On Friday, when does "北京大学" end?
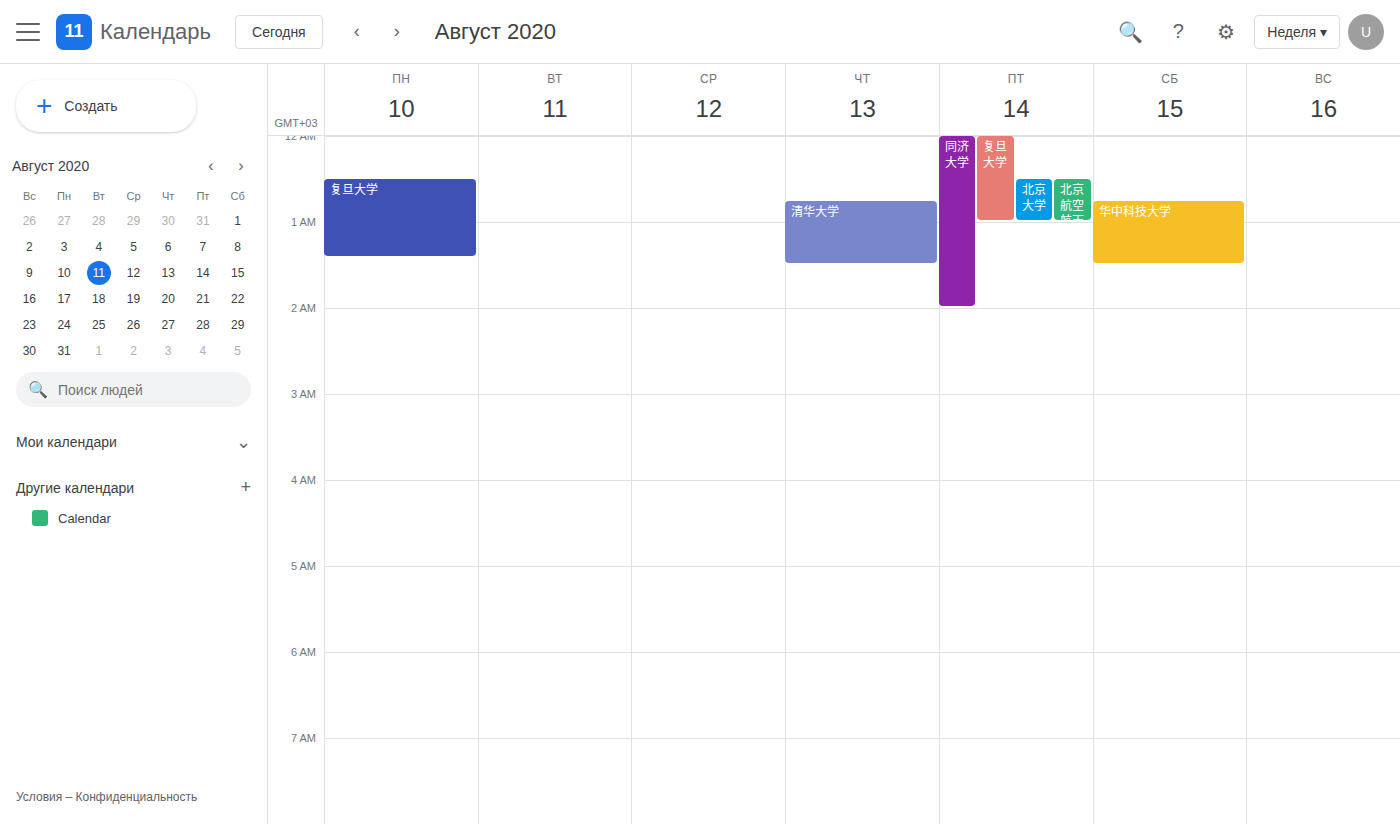
1:00 AM